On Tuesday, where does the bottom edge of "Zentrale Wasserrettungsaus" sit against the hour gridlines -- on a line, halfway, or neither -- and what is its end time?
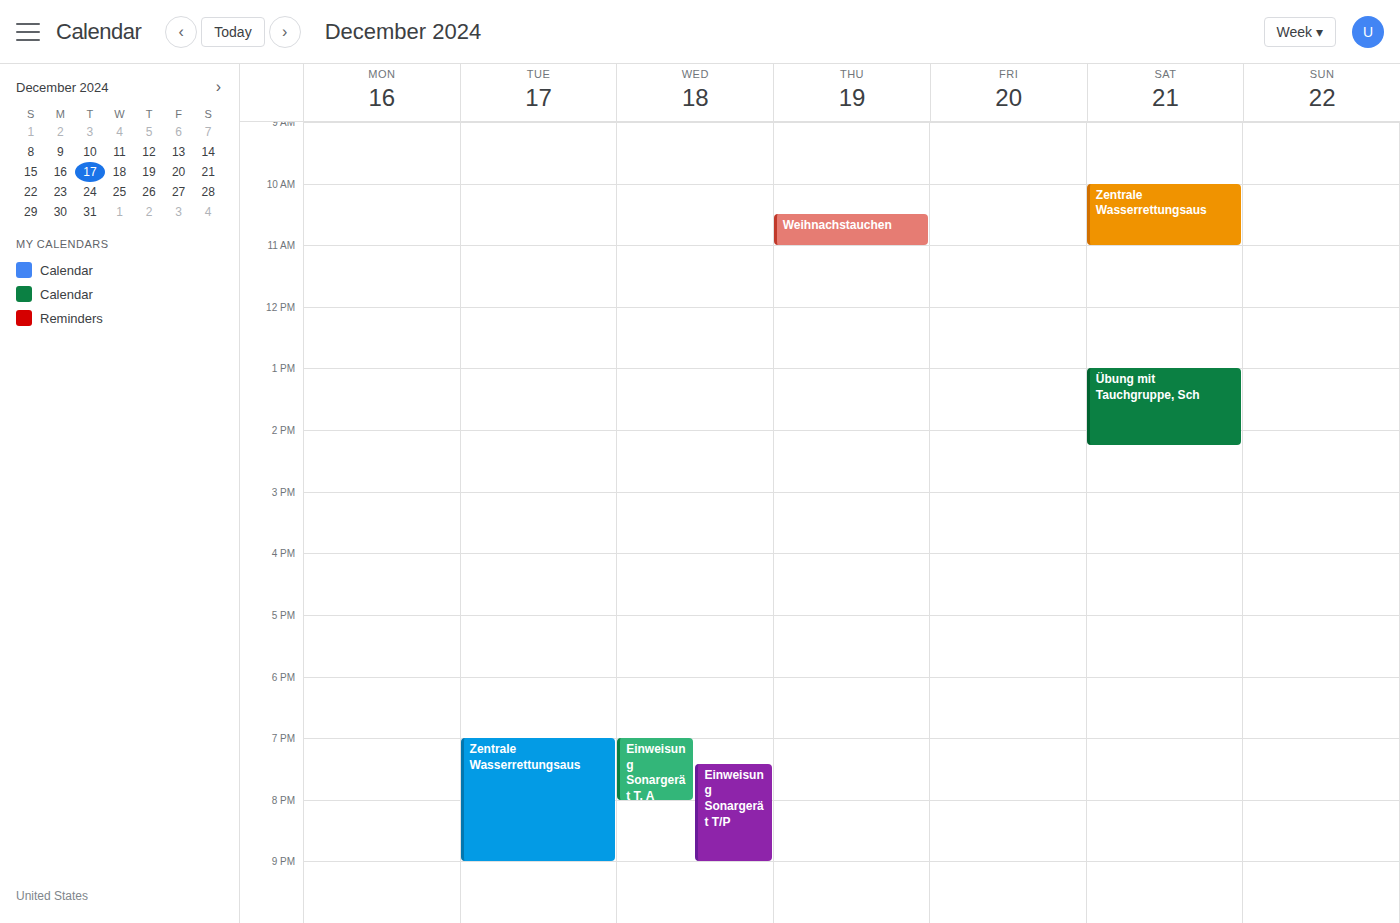
9:00 PM -- exactly on the 9 PM line.